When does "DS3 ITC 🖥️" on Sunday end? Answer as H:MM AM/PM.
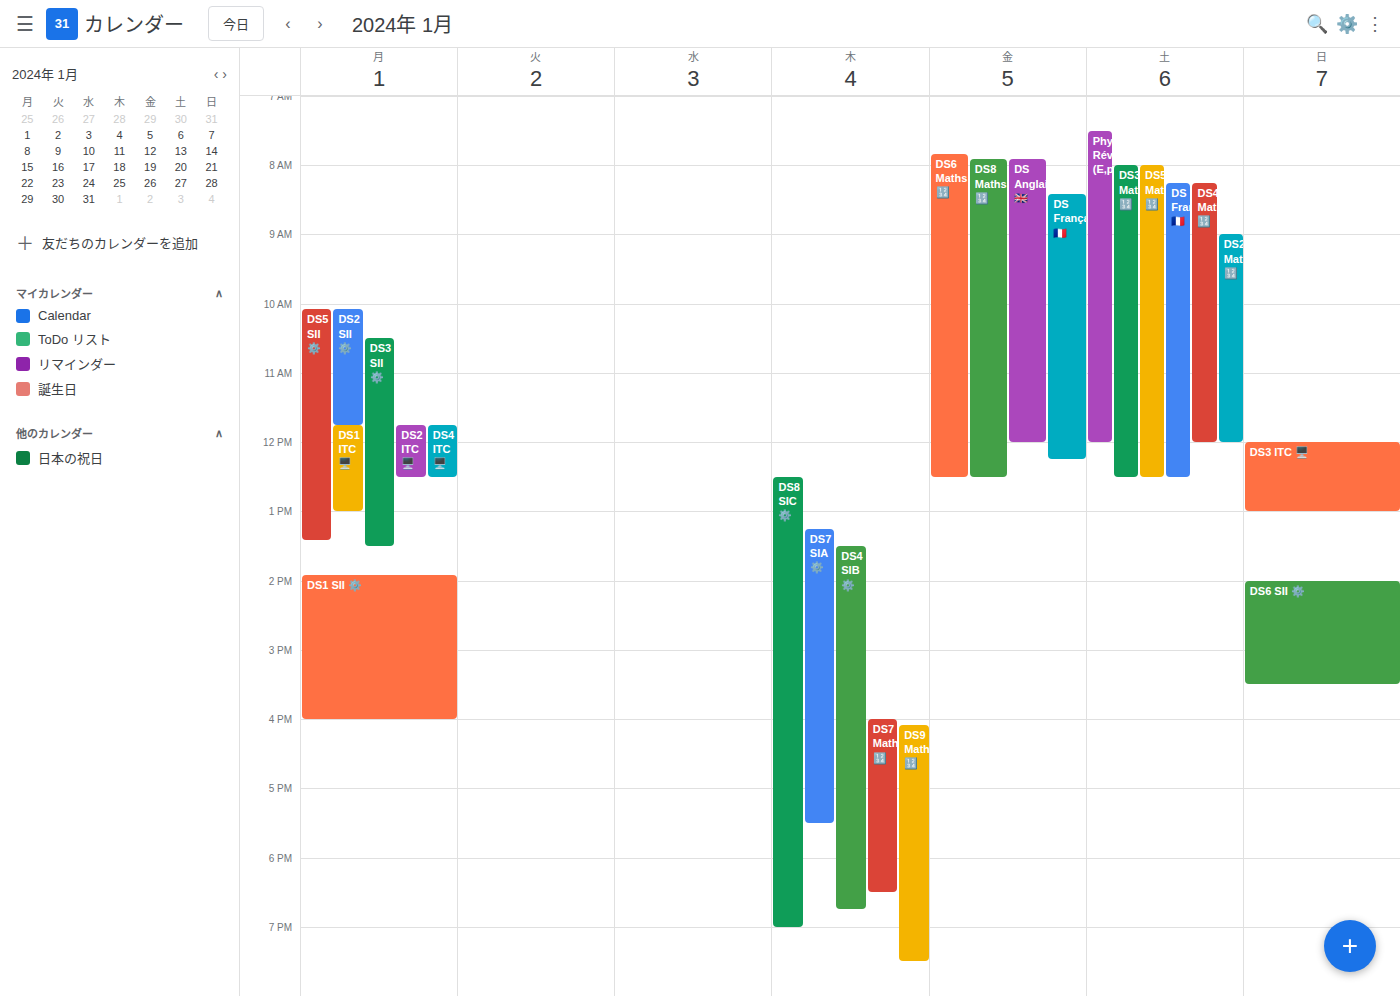
1:00 PM